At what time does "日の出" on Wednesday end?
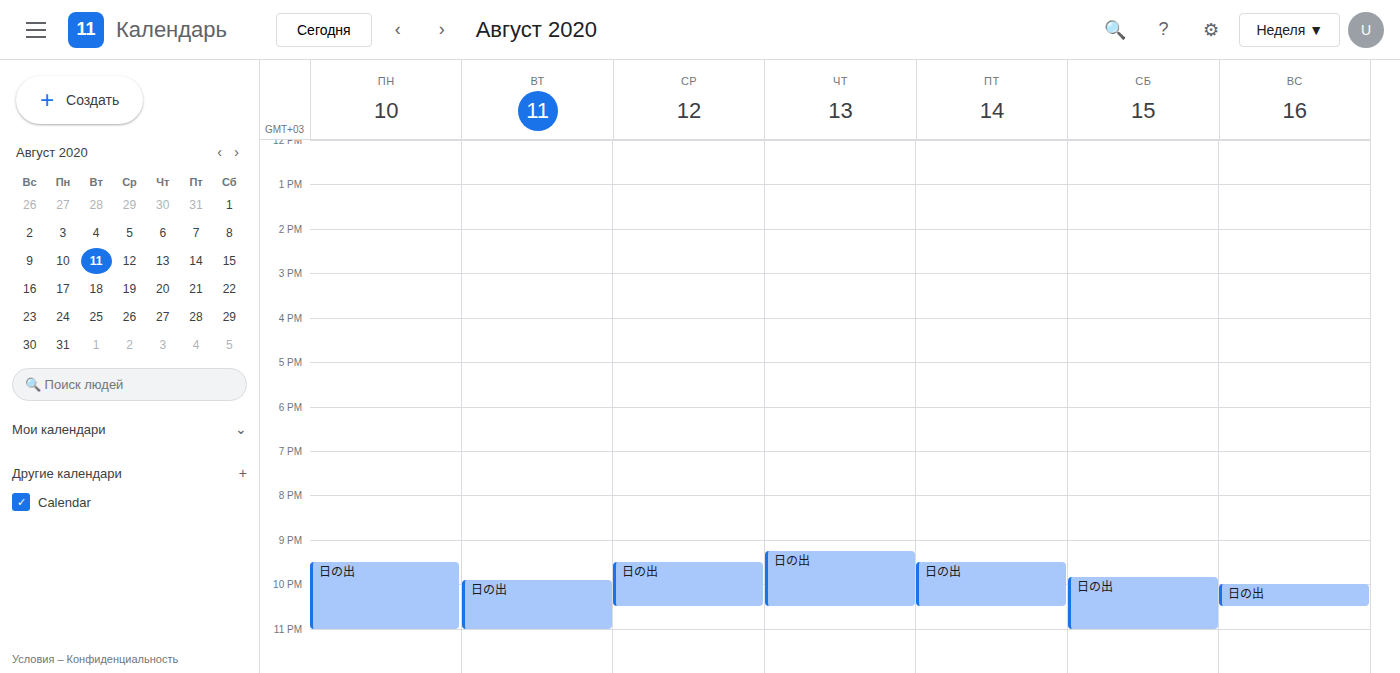
10:30 PM